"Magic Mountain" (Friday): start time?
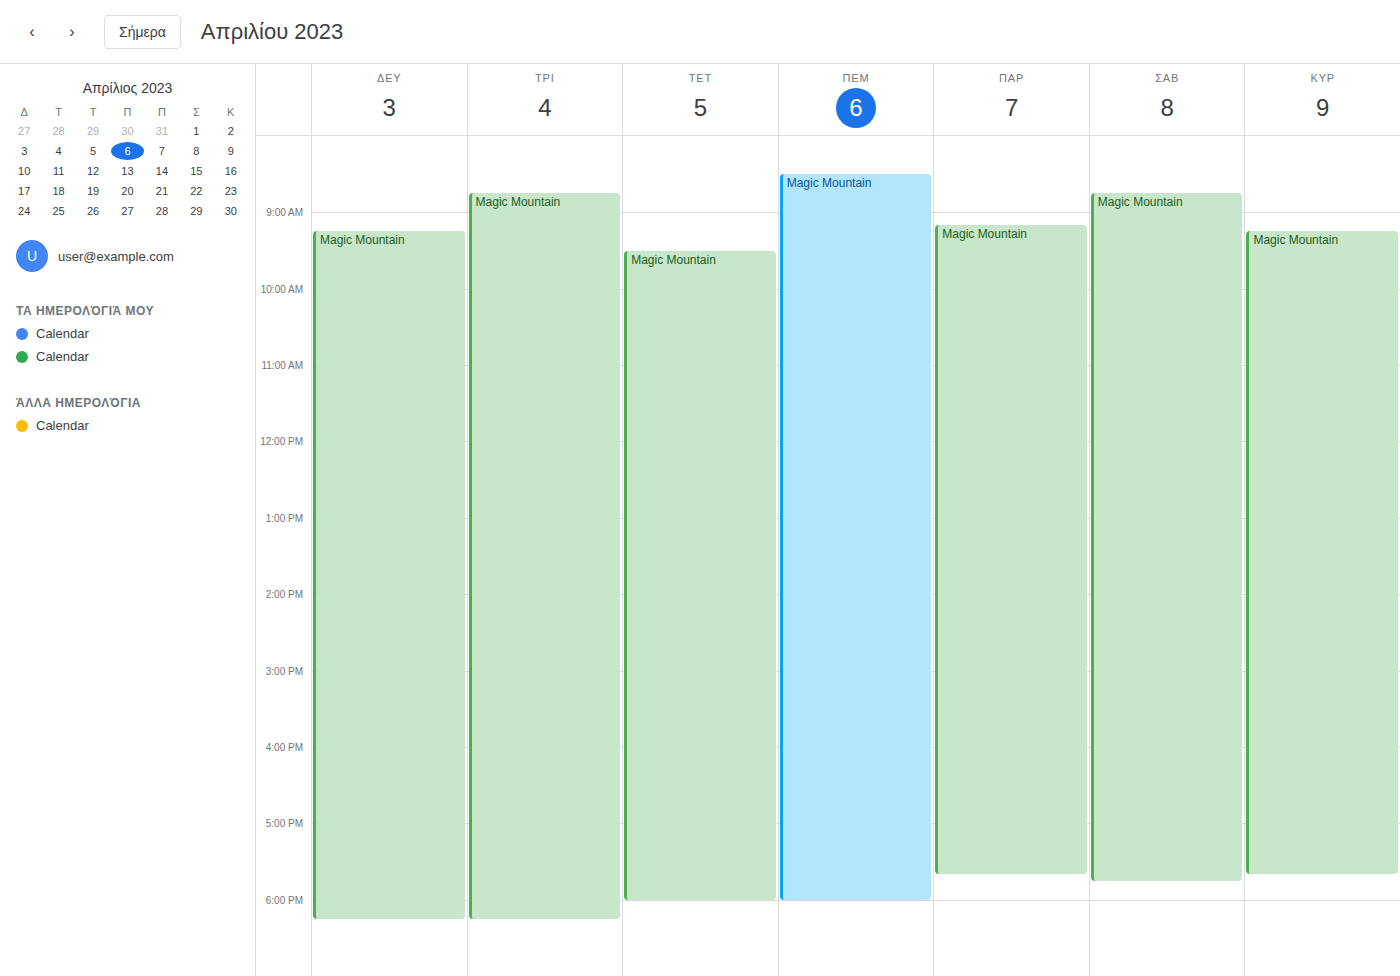
9:10 AM